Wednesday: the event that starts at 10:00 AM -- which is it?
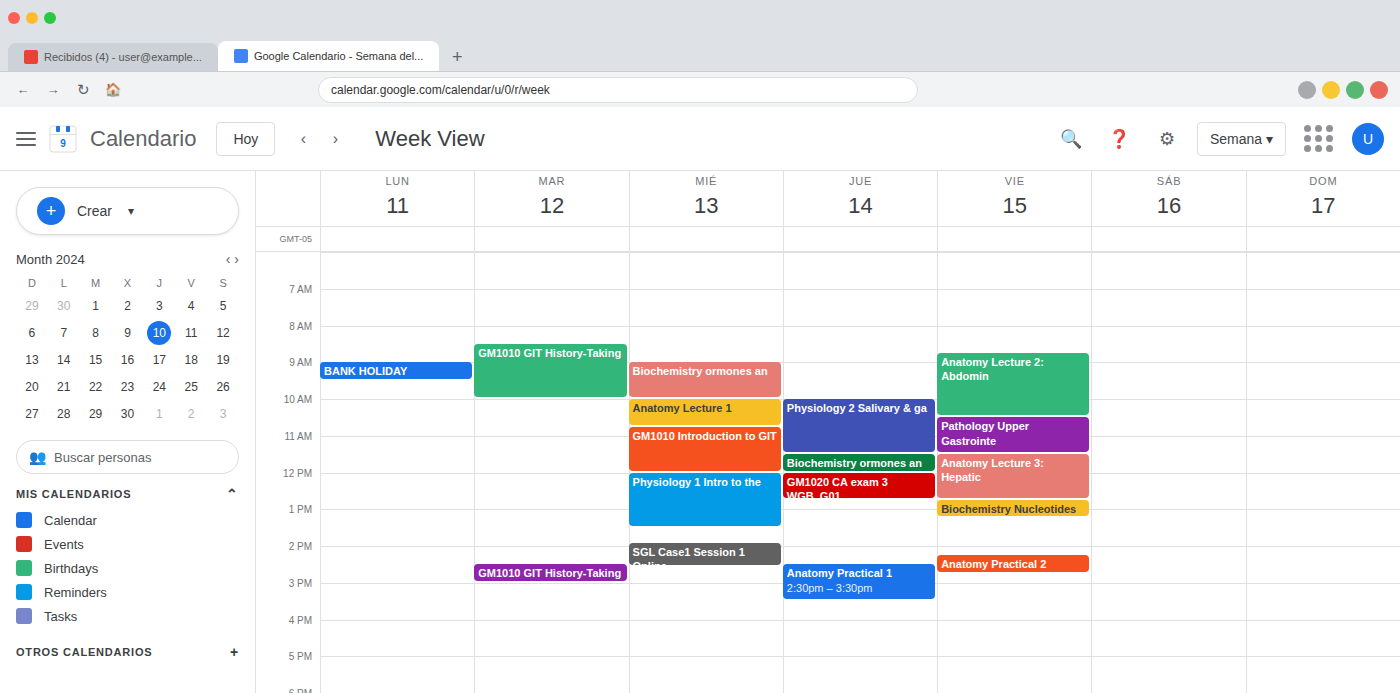
"Anatomy Lecture 1"